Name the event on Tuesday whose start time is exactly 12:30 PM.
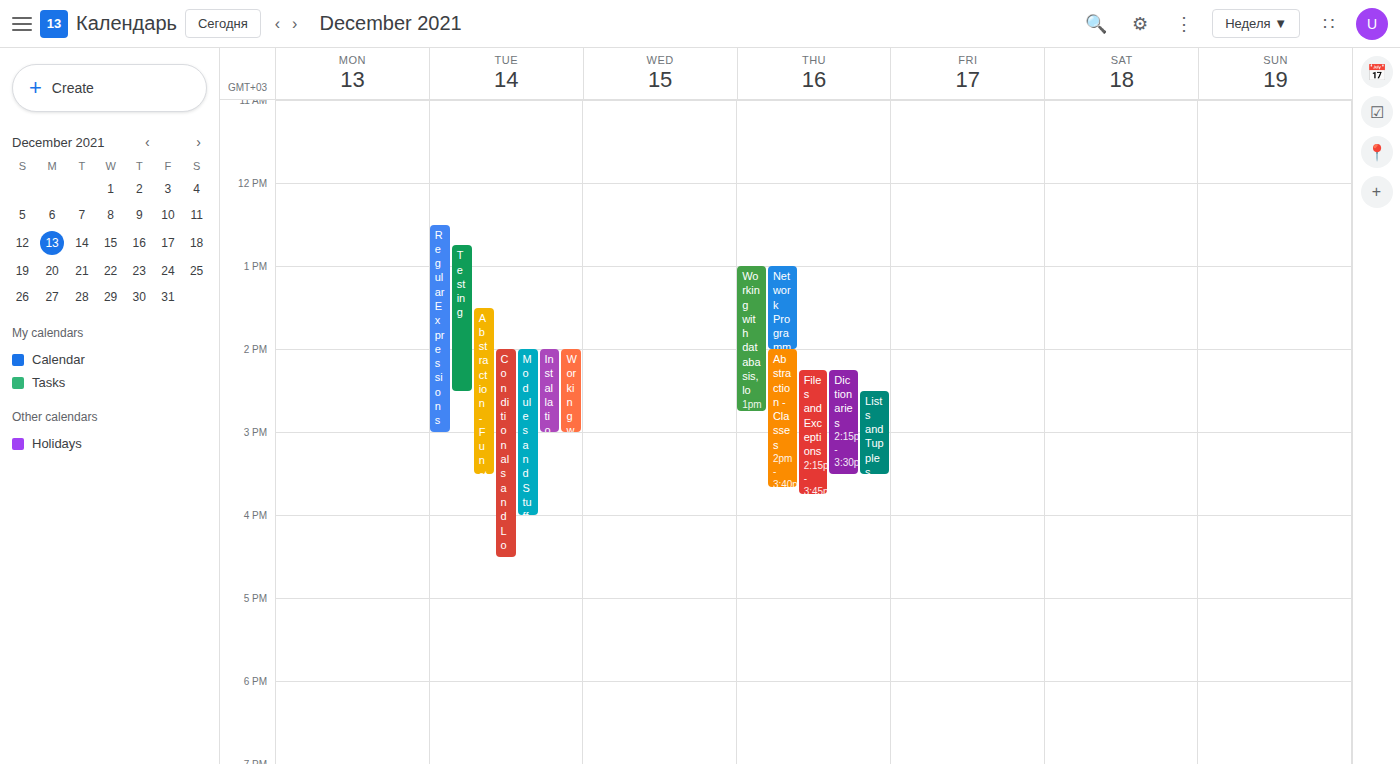
"Regular Expressions"